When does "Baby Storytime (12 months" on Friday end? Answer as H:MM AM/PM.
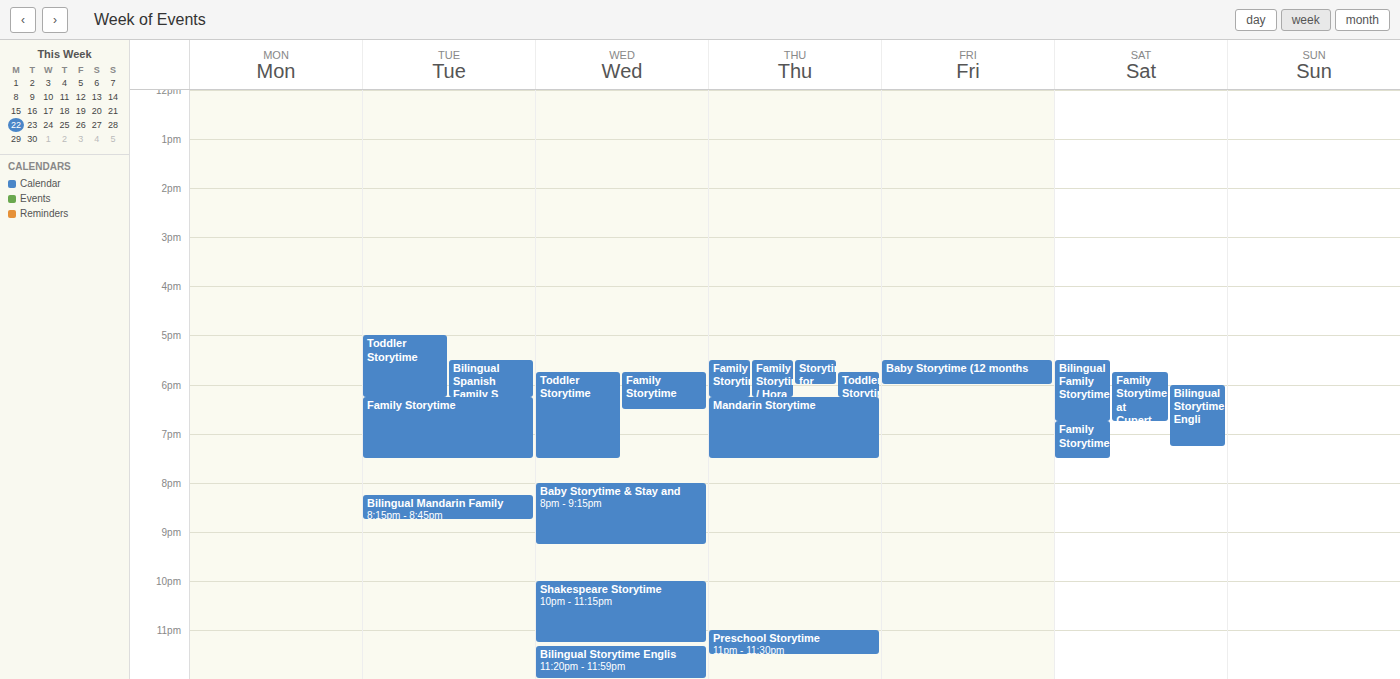
6:00 PM